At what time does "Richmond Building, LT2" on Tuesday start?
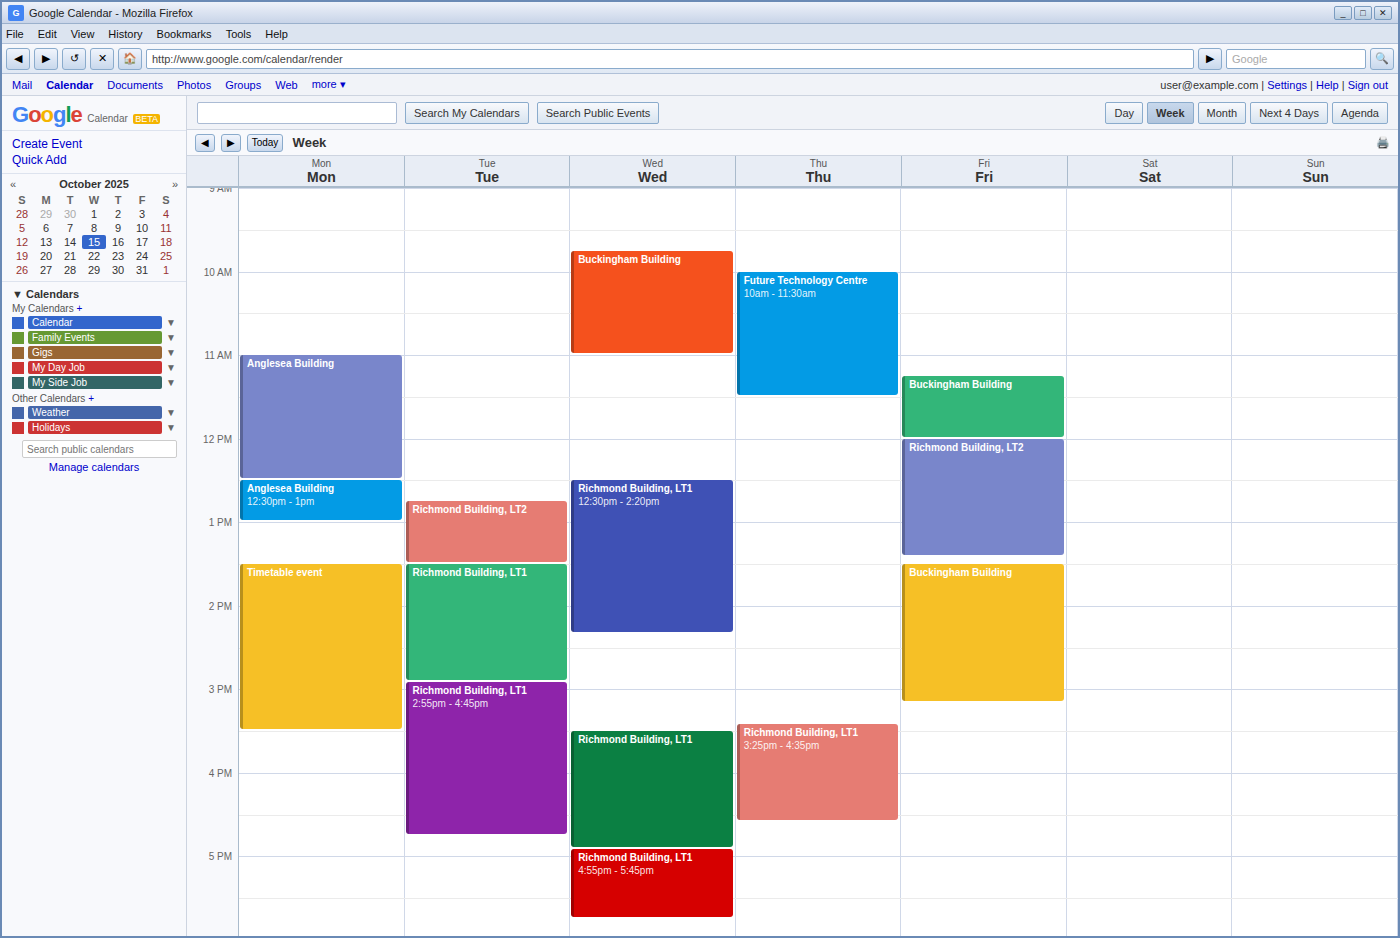
12:45 PM